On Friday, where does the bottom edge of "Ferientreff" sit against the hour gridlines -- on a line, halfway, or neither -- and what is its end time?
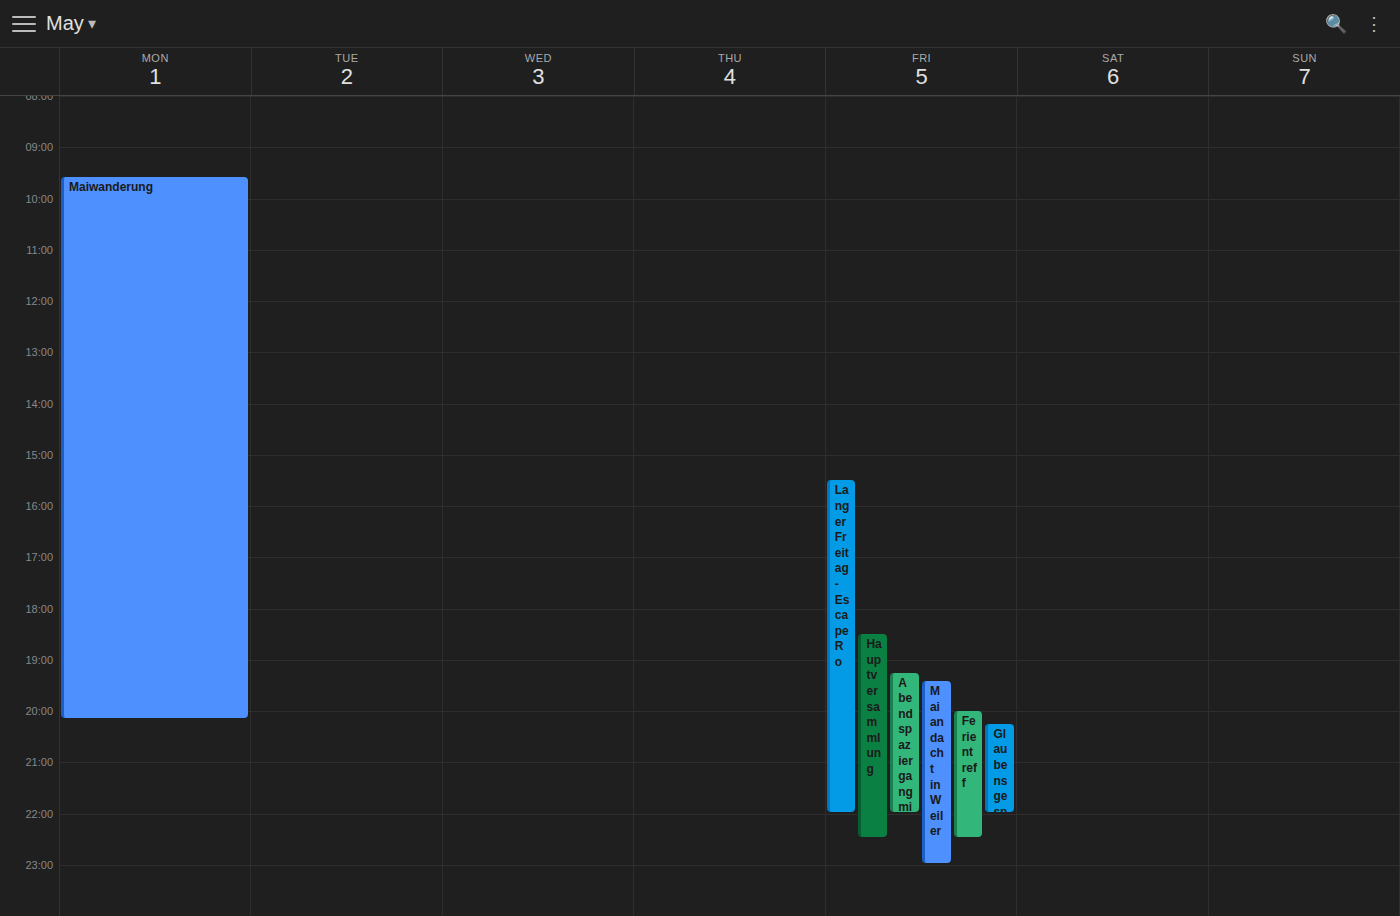
22:30 -- halfway between the 22:00 and 23:00 lines.